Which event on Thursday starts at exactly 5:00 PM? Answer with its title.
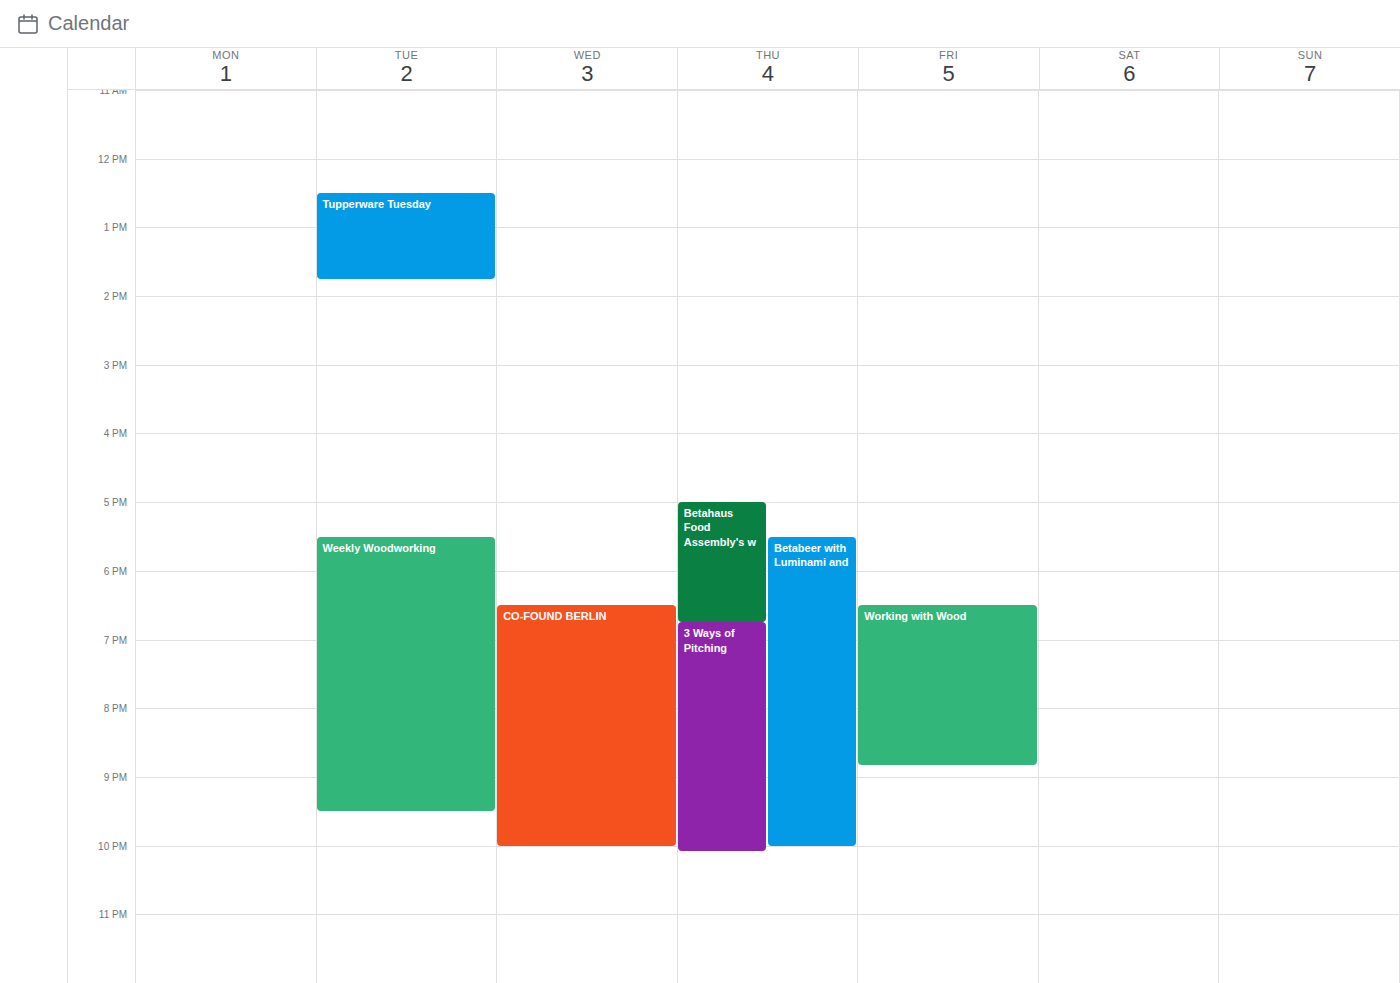
"Betahaus Food Assembly's w"